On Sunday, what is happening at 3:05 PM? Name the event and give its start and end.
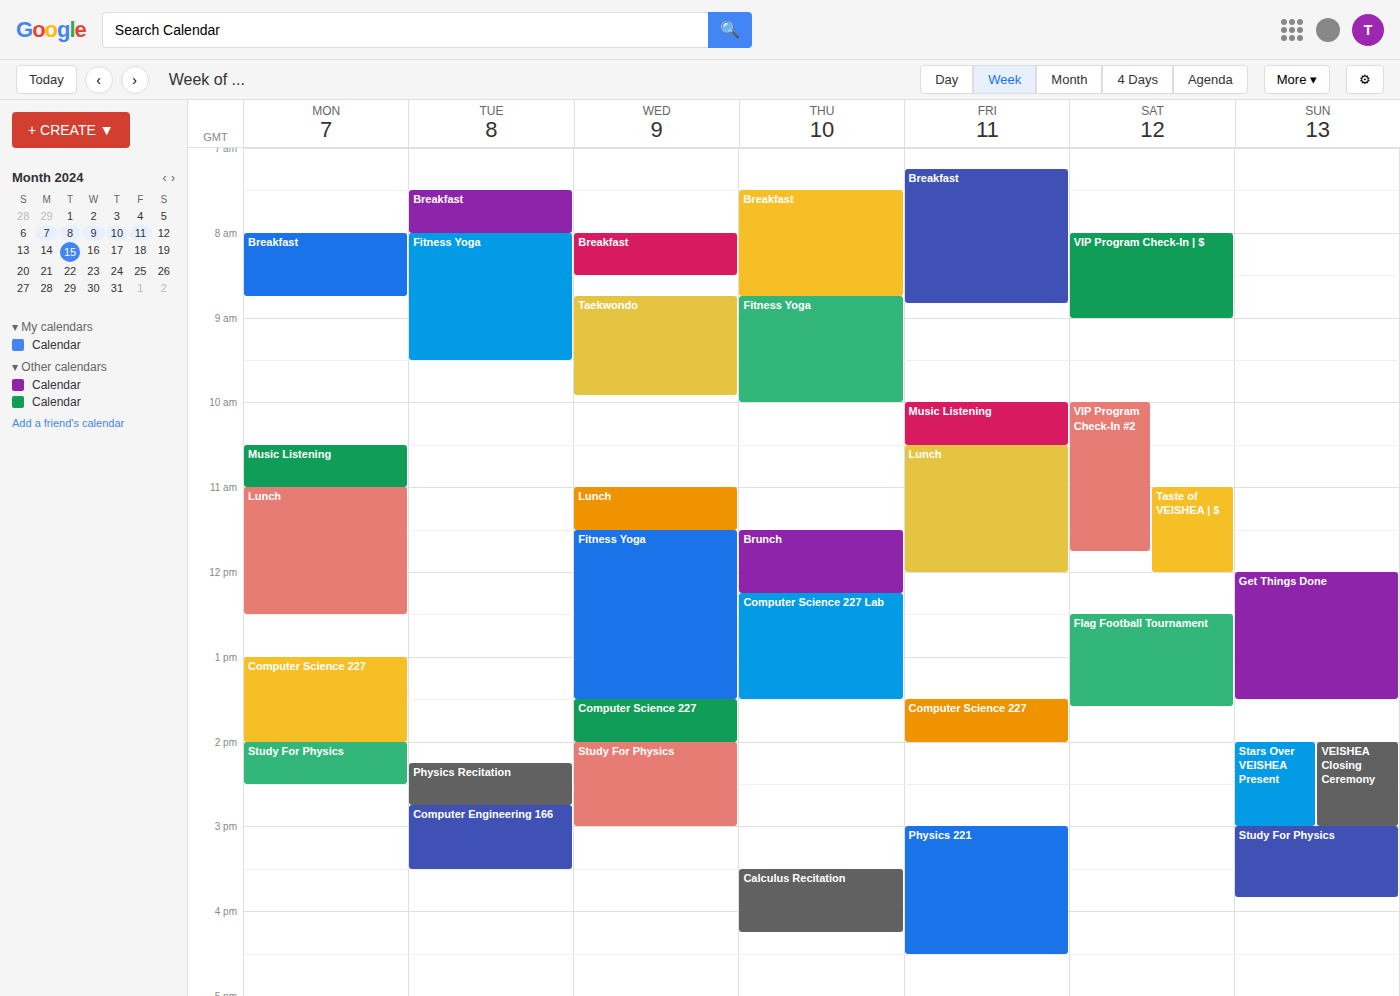
"Study For Physics", 3:00 PM to 3:50 PM